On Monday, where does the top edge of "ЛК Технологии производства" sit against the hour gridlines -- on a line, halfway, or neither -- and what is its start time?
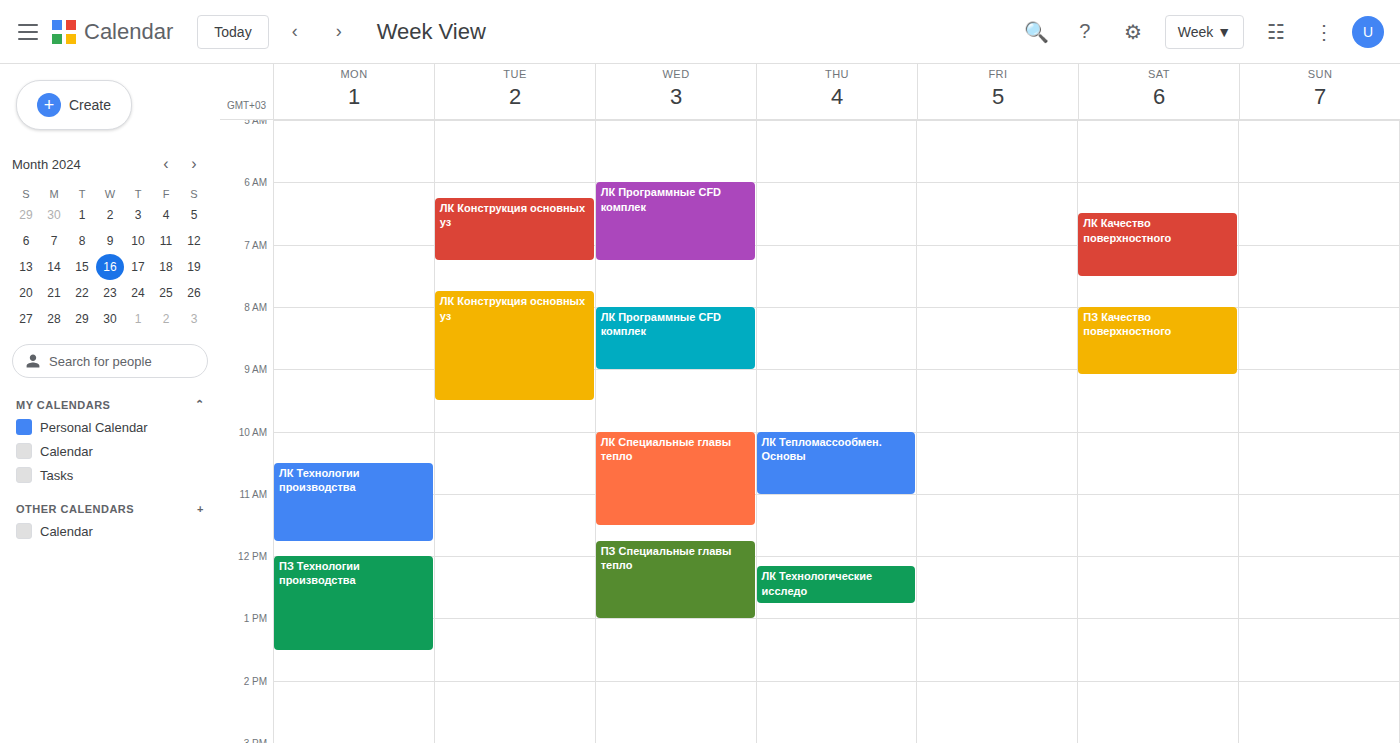
10:30 AM -- halfway between the 10 AM and 11 AM lines.